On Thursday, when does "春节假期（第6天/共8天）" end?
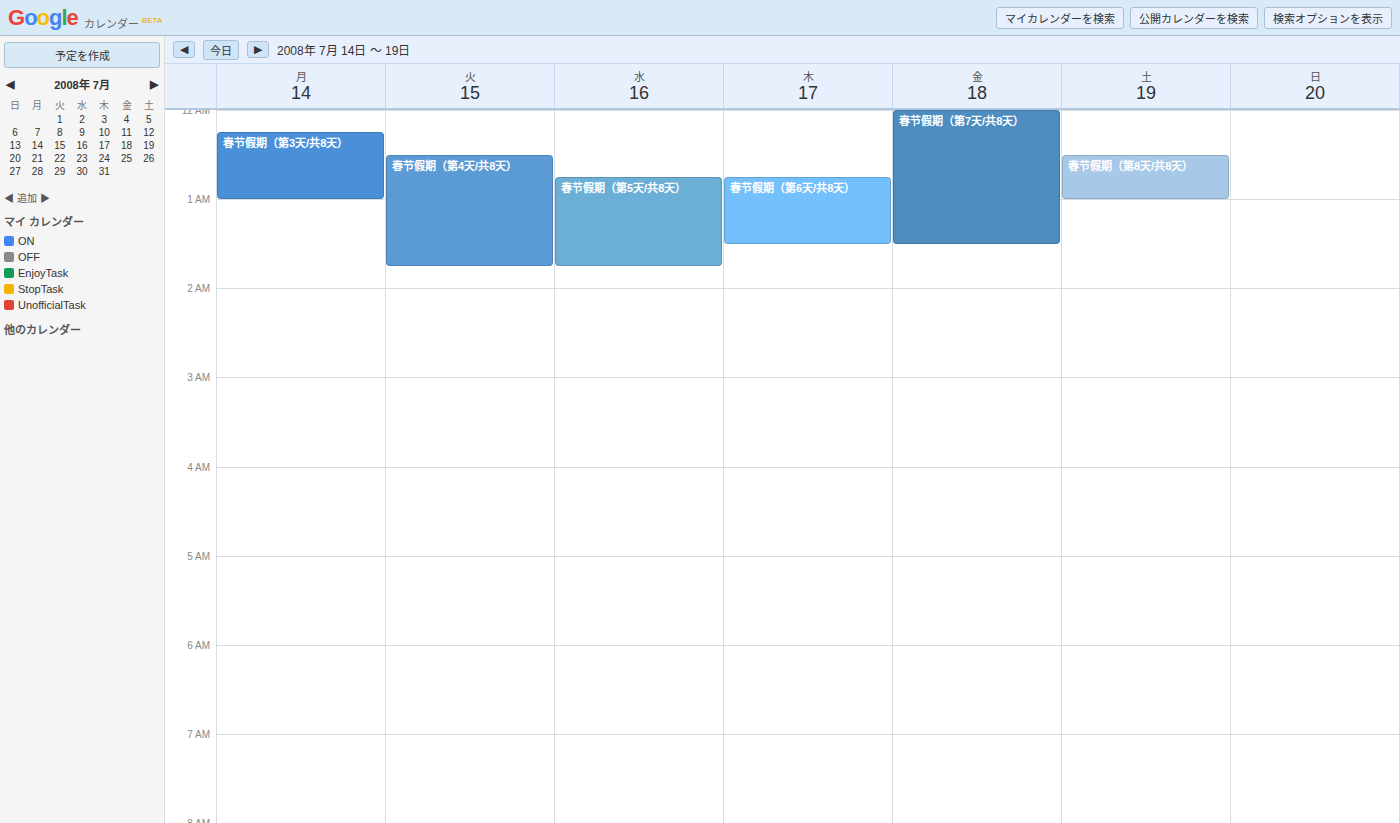
1:30 AM